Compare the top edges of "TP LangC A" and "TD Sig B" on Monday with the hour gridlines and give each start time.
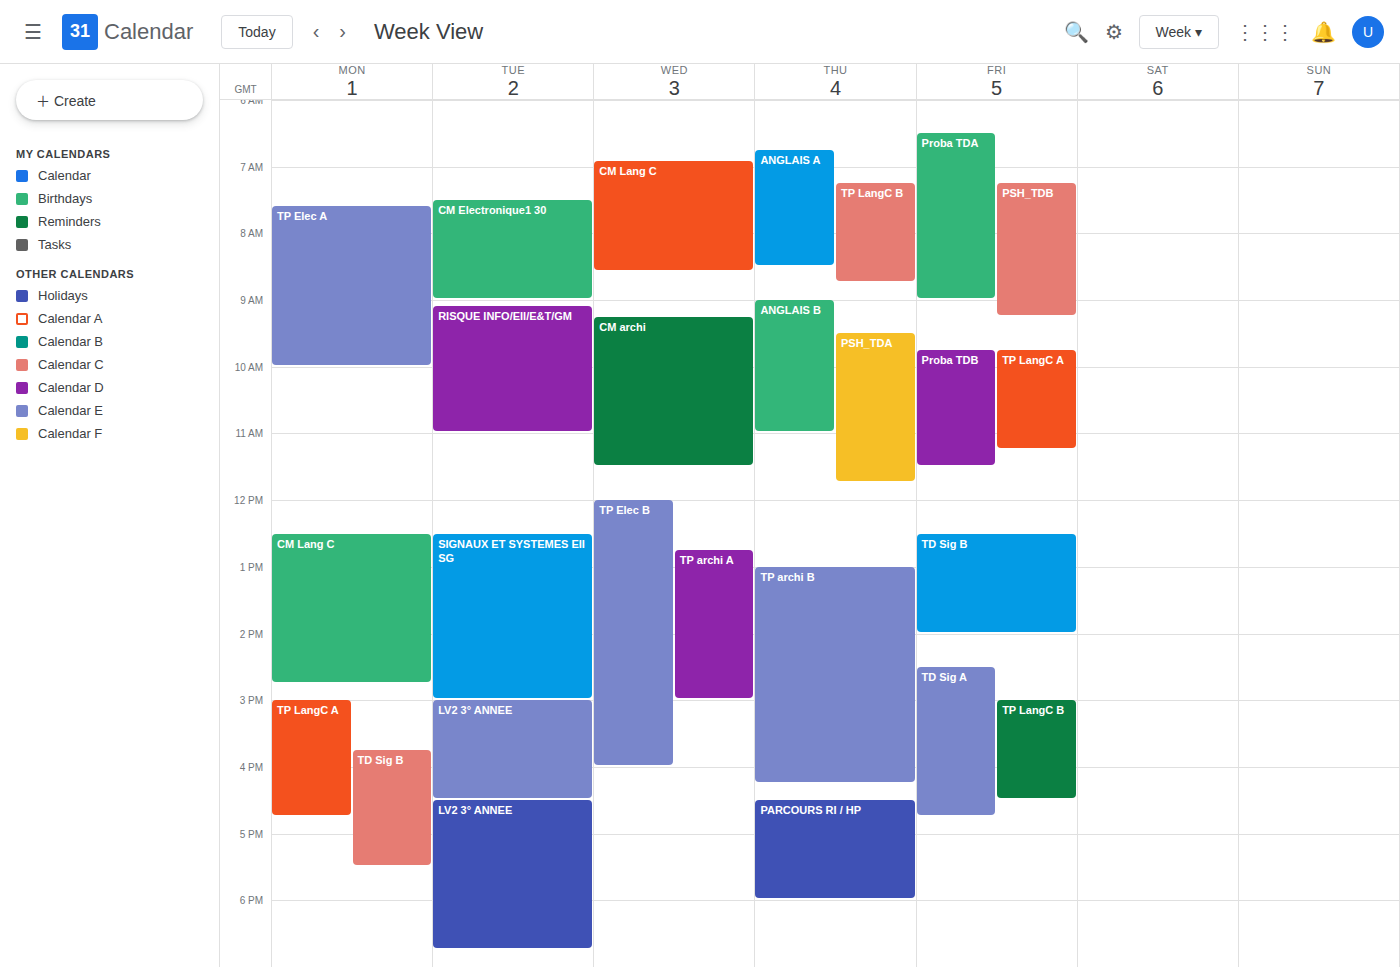
"TP LangC A": 3:00 PM, exactly on the 3 PM line. "TD Sig B": 3:45 PM, neither: three quarters of the way from the 3 PM line to the 4 PM line.